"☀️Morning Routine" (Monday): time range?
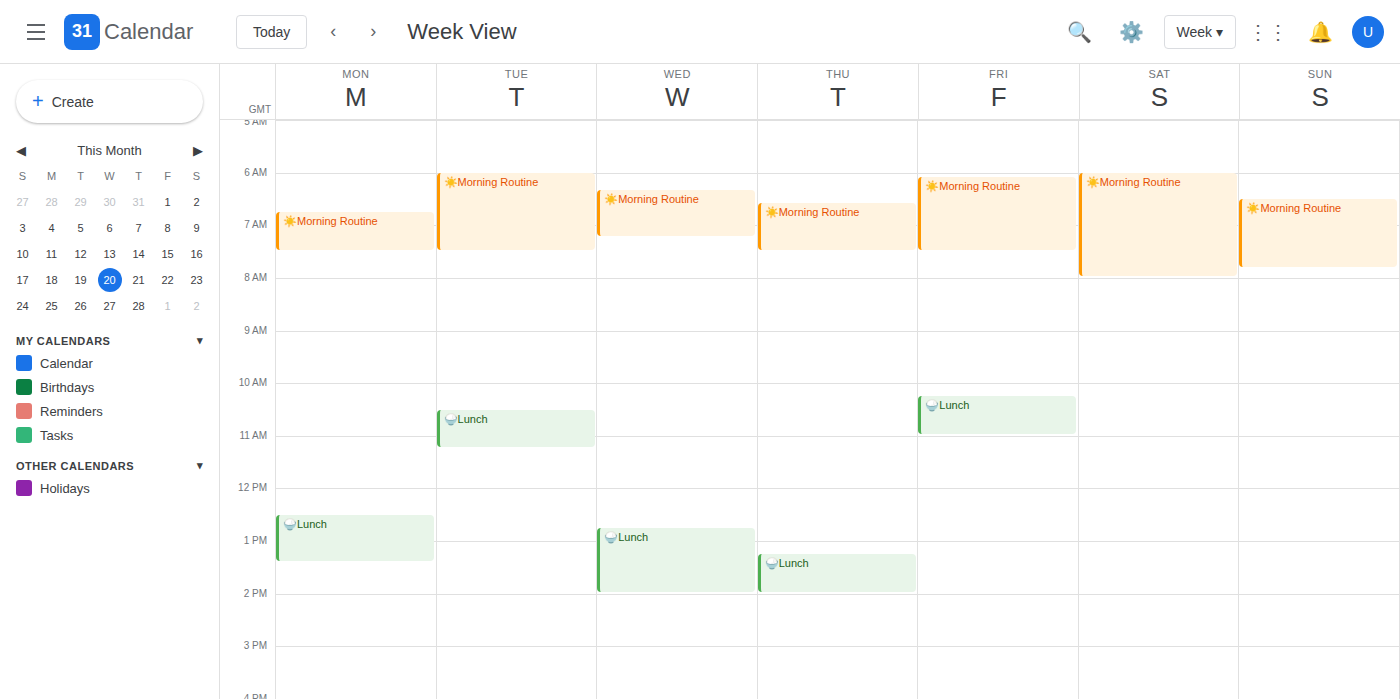
6:45 AM to 7:30 AM